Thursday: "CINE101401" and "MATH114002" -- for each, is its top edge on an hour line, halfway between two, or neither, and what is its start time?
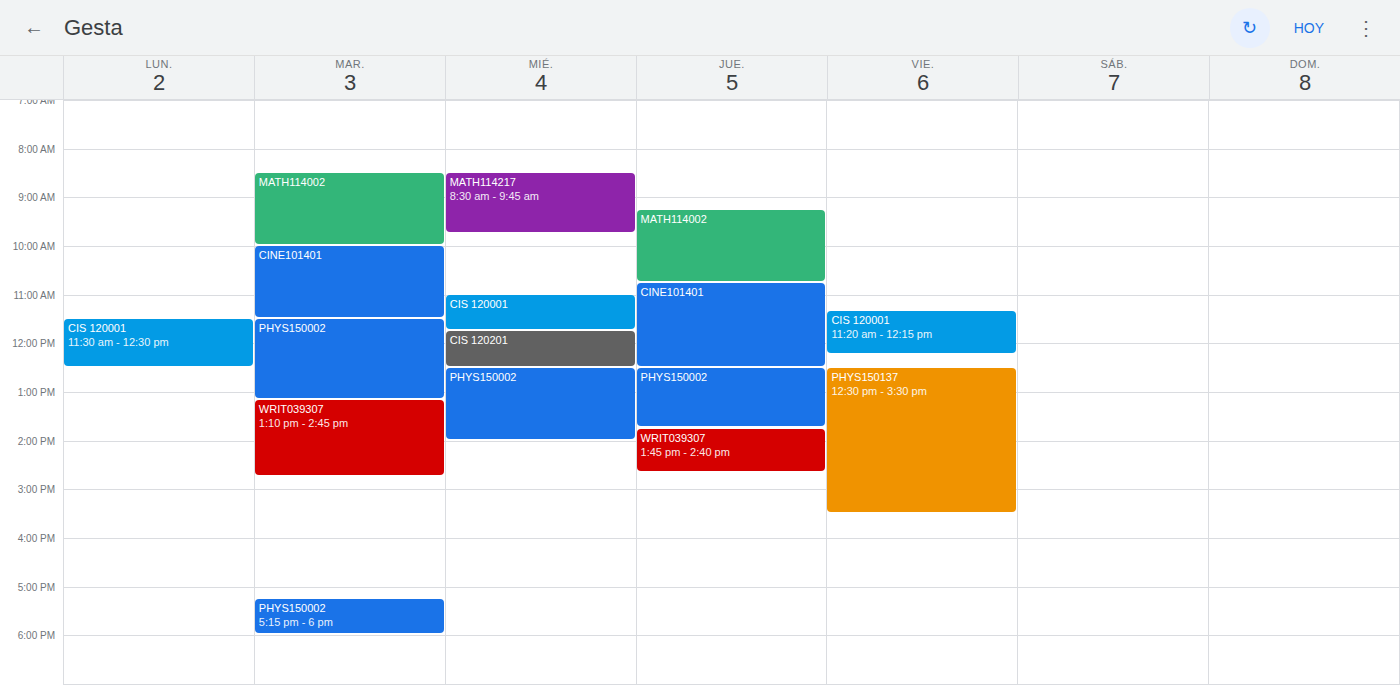
"CINE101401": 10:45 AM, neither: three quarters of the way from the 10 AM line to the 11 AM line. "MATH114002": 9:15 AM, neither: a quarter of the way from the 9 AM line to the 10 AM line.